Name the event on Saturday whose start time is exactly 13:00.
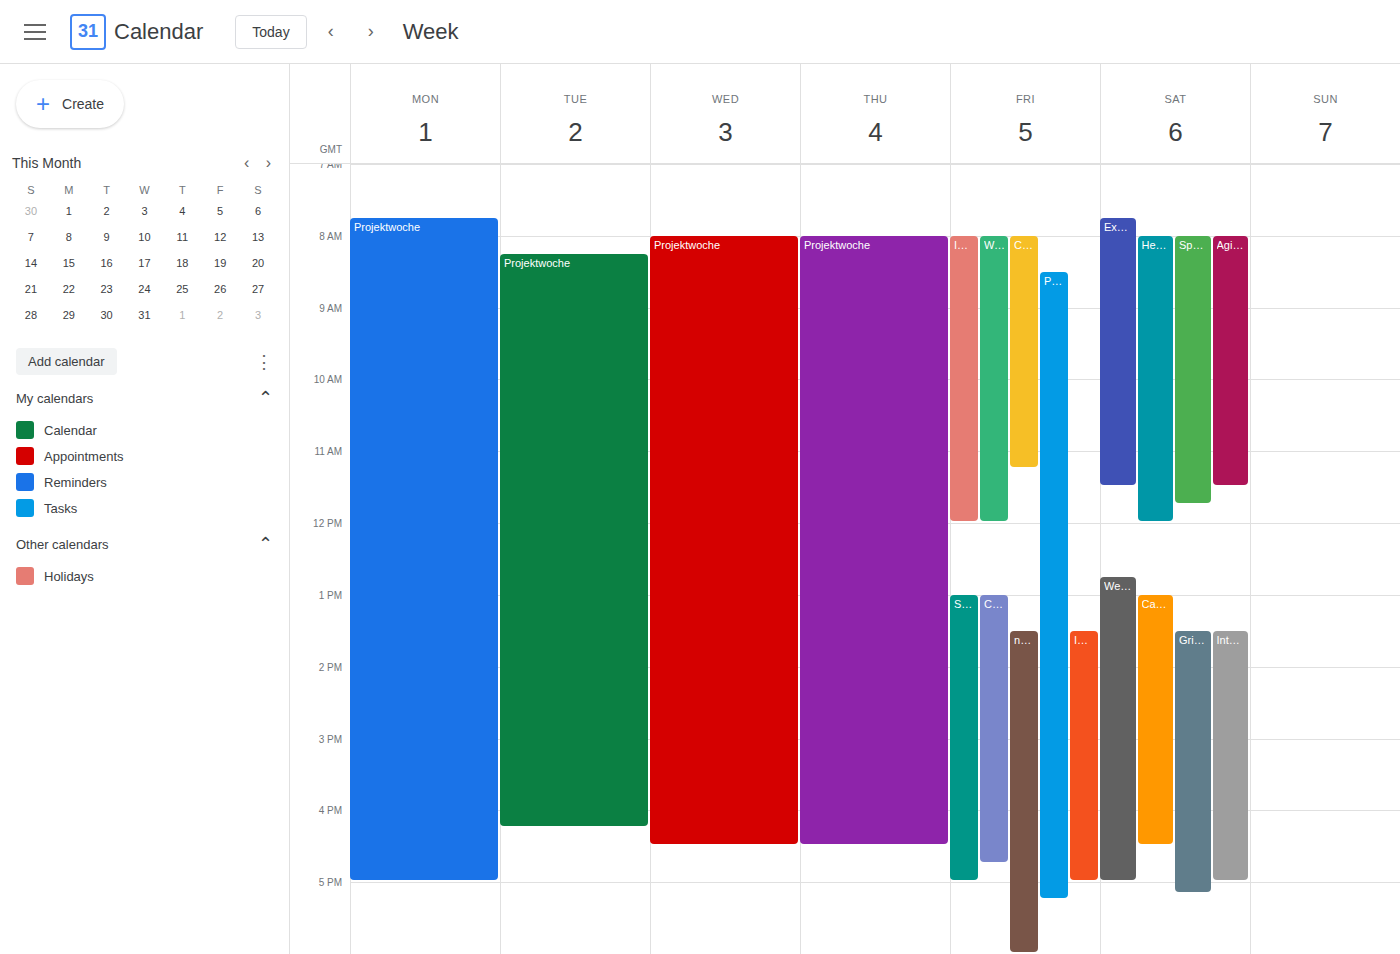
"Case Study – Interface"